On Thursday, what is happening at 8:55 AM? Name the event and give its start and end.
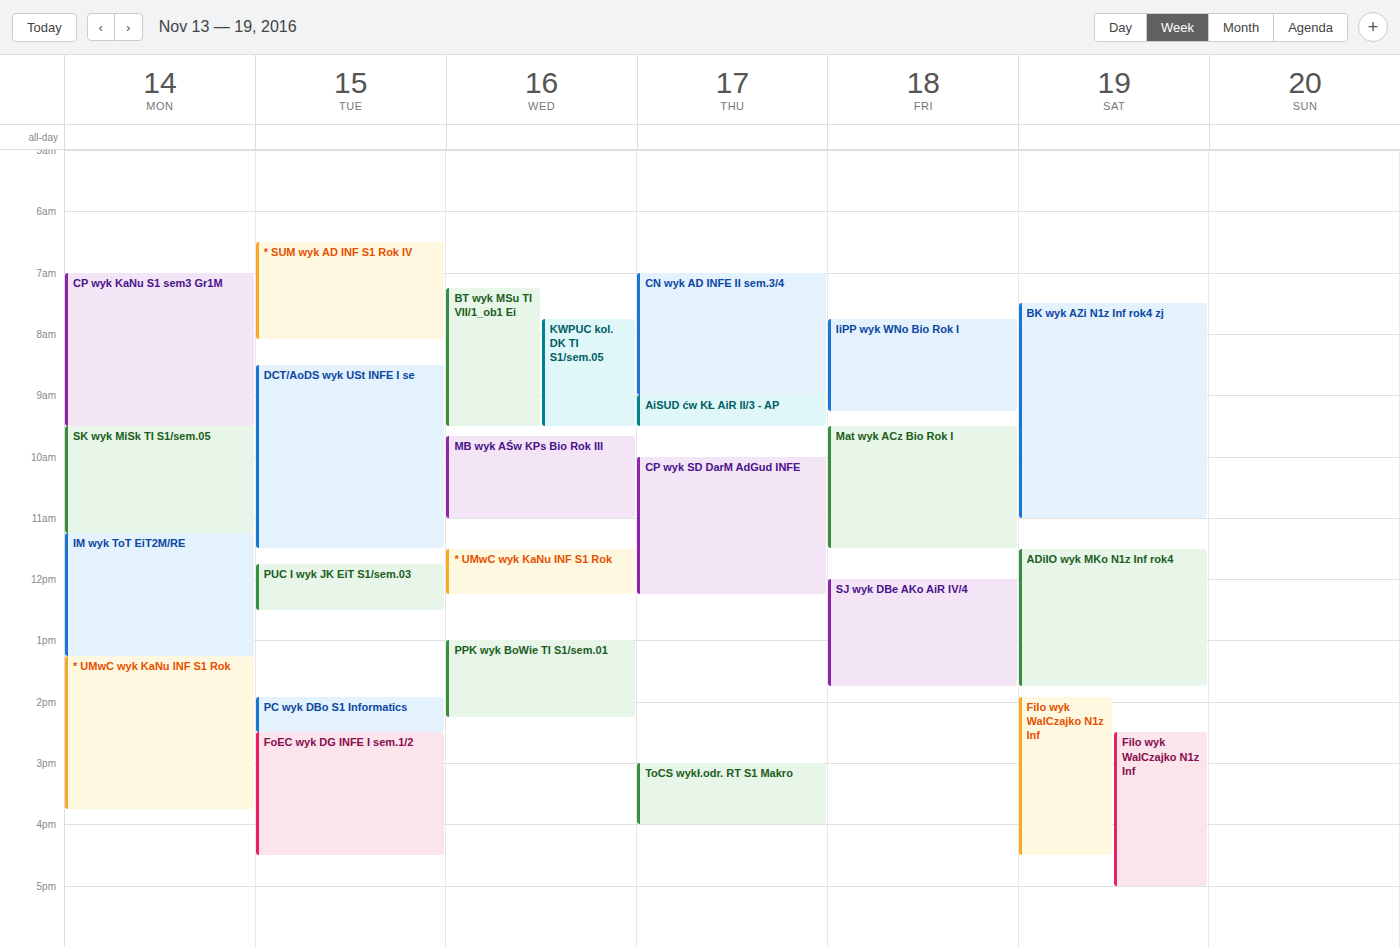
"CN wyk AD INFE II sem.3/4", 7:00 AM to 9:00 AM